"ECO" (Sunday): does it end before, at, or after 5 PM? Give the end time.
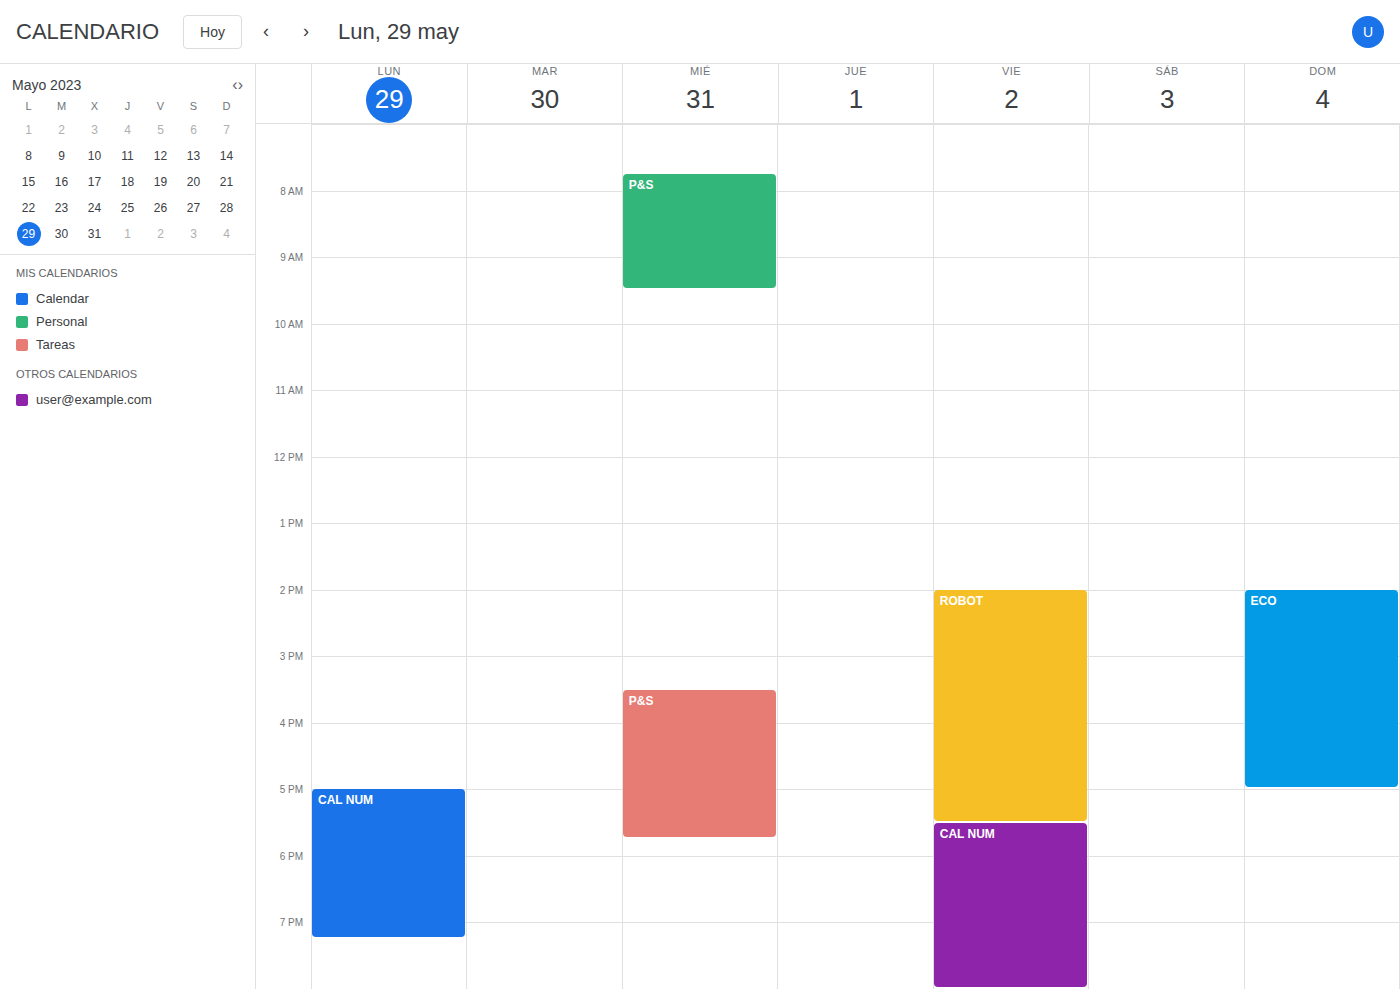
5:00 PM -- exactly at 5 PM, on the 5 PM line.